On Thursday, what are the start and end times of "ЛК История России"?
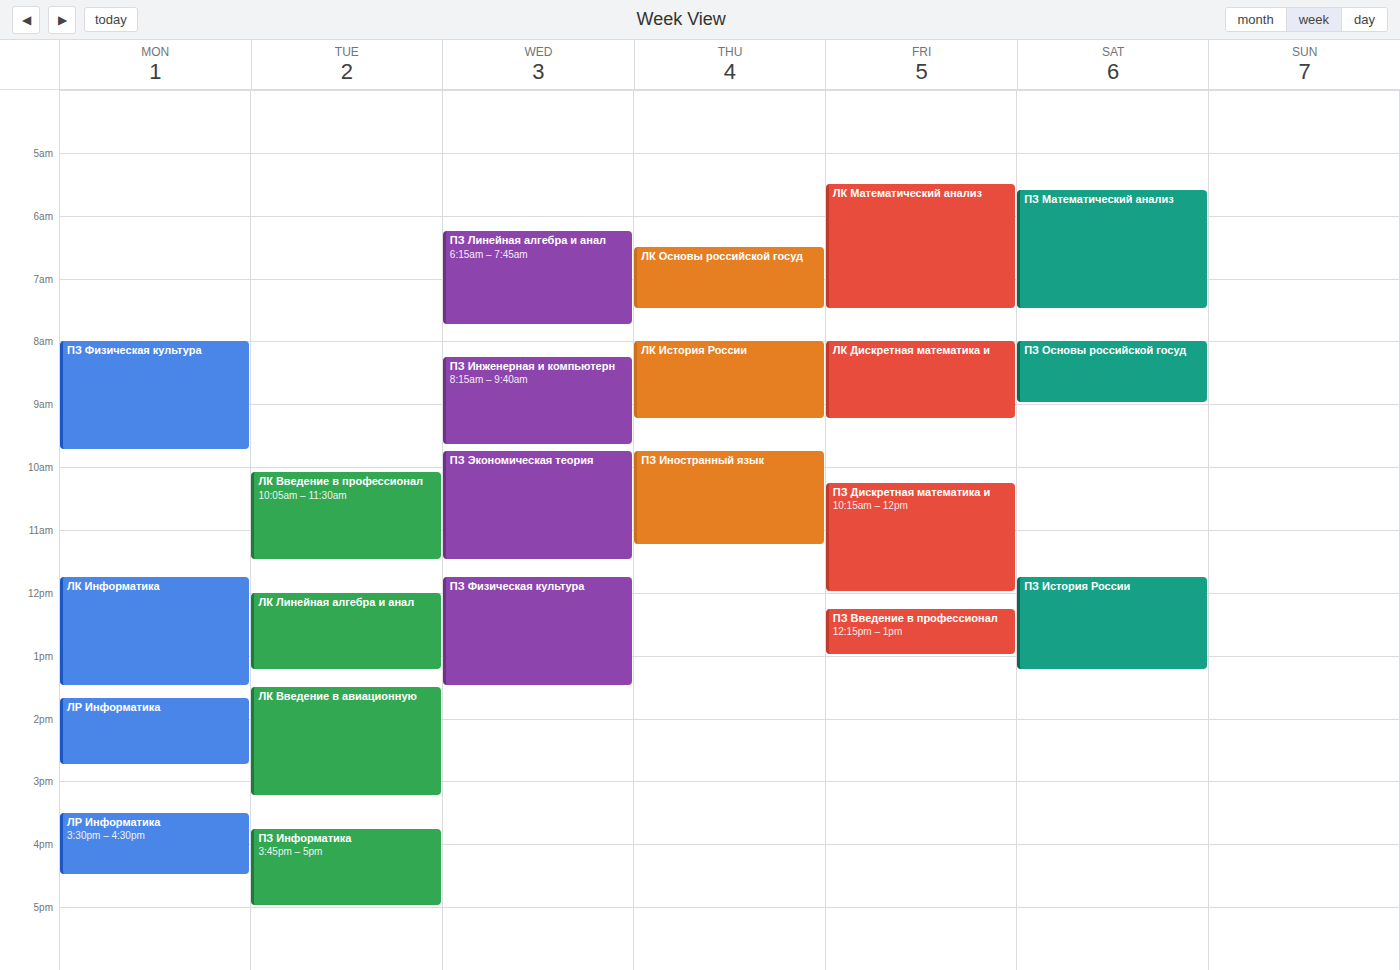
8:00 AM to 9:15 AM